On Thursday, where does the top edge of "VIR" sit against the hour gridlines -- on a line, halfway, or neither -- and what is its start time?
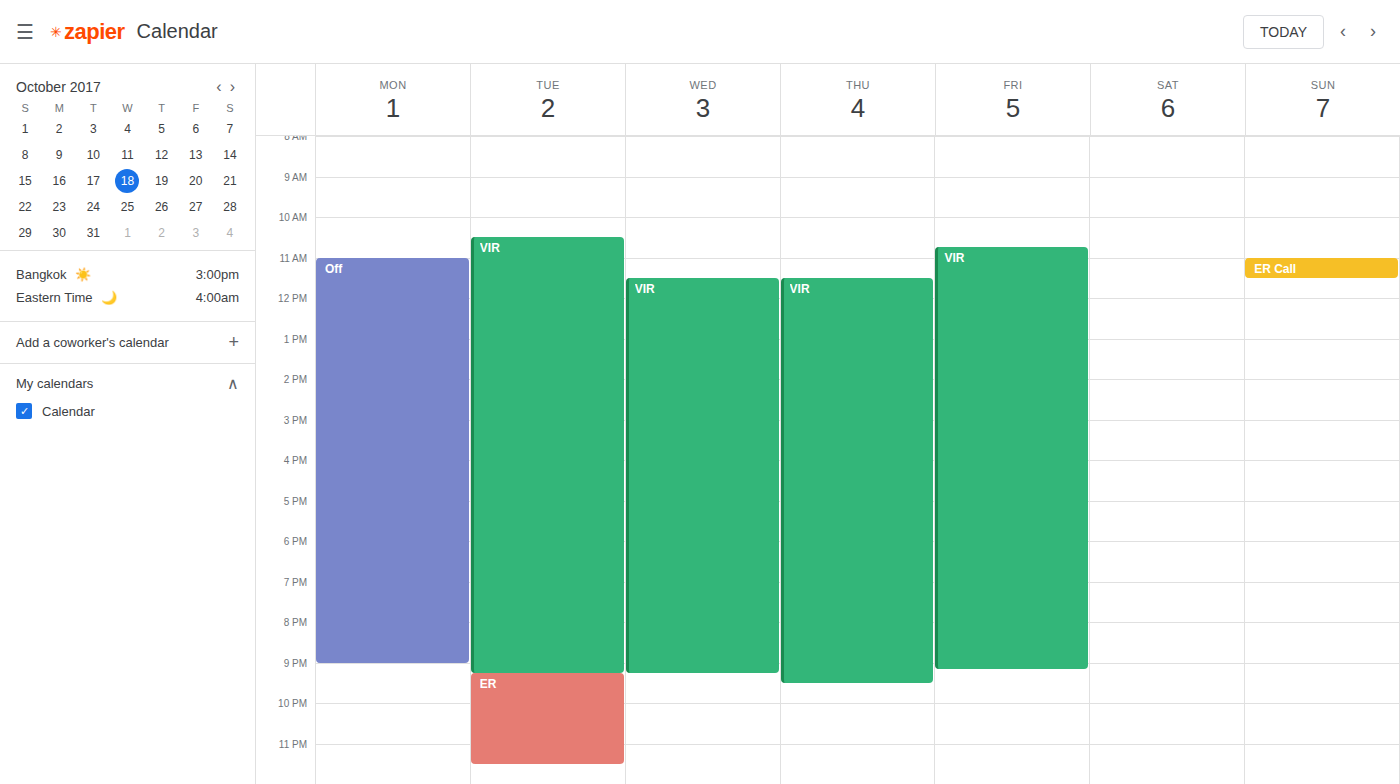
11:30 AM -- halfway between the 11 AM and 12 PM lines.